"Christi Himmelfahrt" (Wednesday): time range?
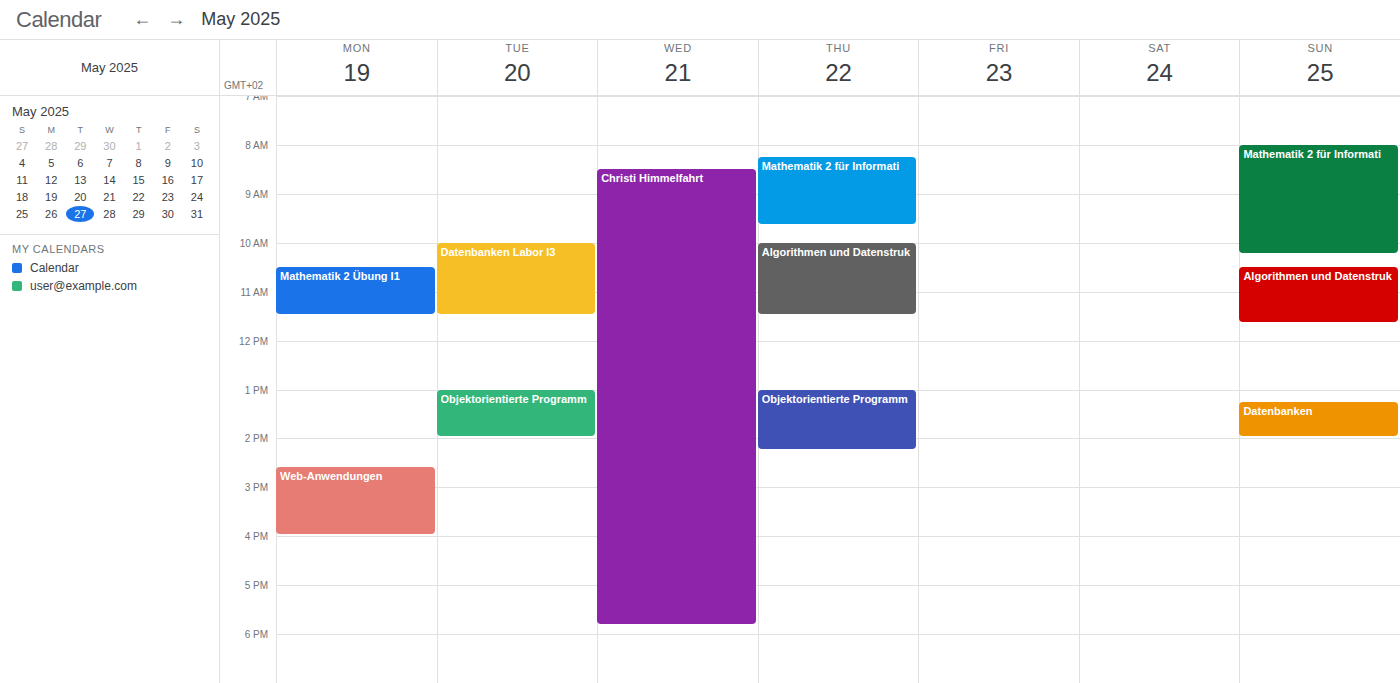
8:30 AM to 5:50 PM